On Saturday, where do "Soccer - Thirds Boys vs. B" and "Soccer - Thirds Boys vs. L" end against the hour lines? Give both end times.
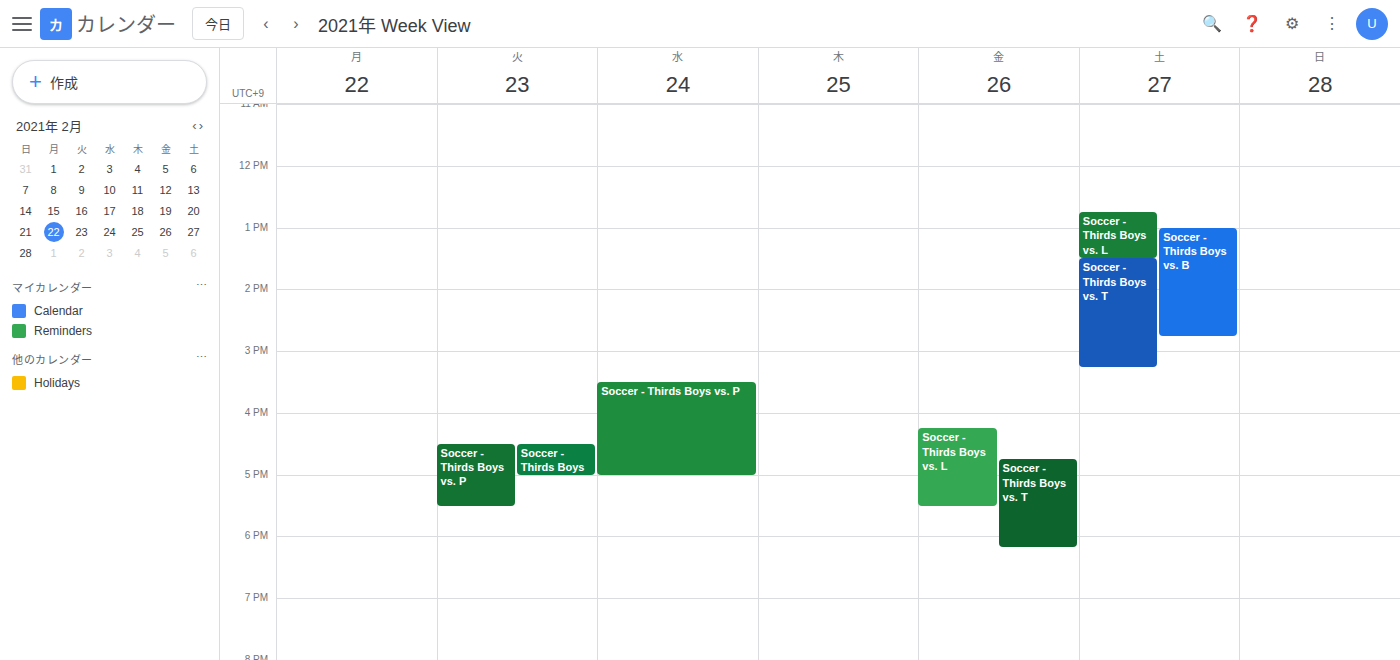
"Soccer - Thirds Boys vs. B": 2:45 PM, neither: three quarters of the way from the 2 PM line to the 3 PM line. "Soccer - Thirds Boys vs. L": 1:30 PM, halfway between the 1 PM and 2 PM lines.